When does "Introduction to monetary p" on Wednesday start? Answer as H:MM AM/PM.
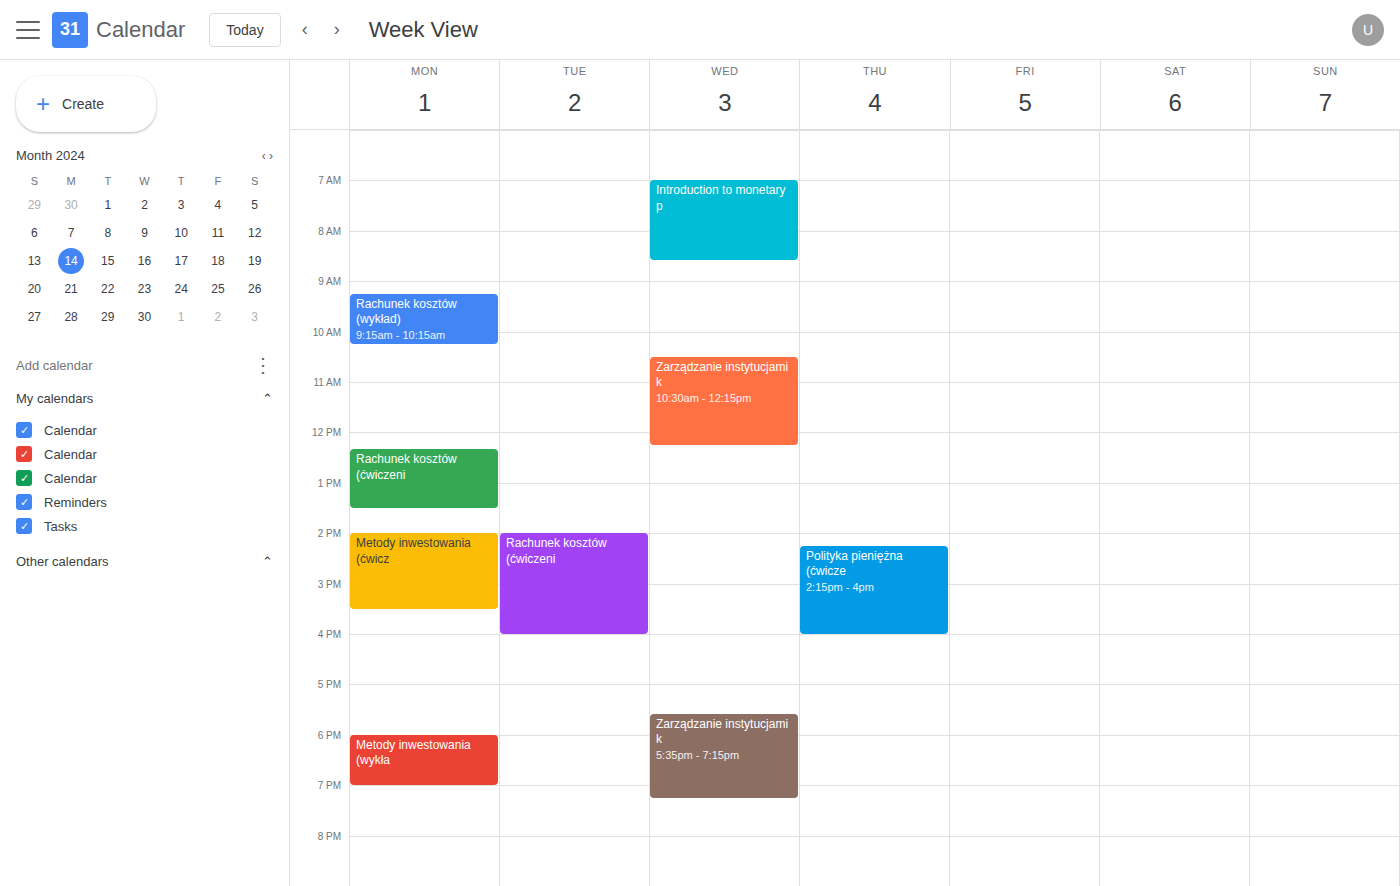
7:00 AM